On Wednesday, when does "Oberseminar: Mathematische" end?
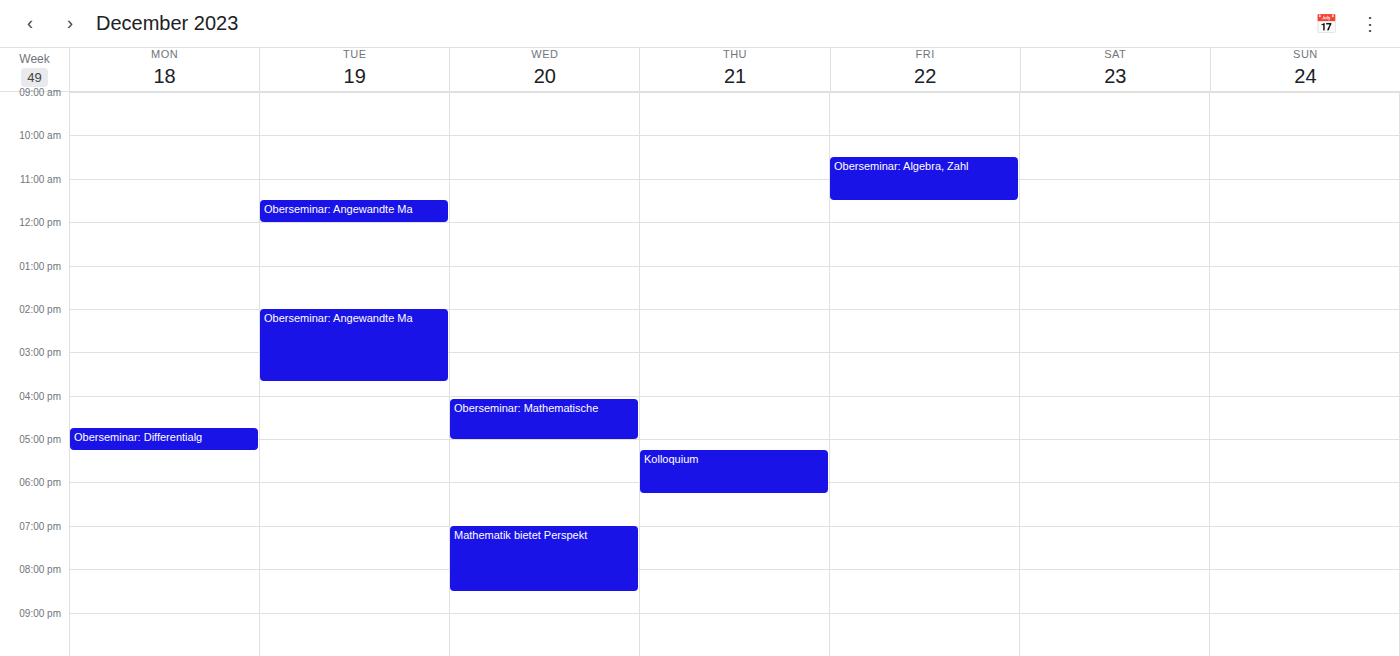
5:00 PM